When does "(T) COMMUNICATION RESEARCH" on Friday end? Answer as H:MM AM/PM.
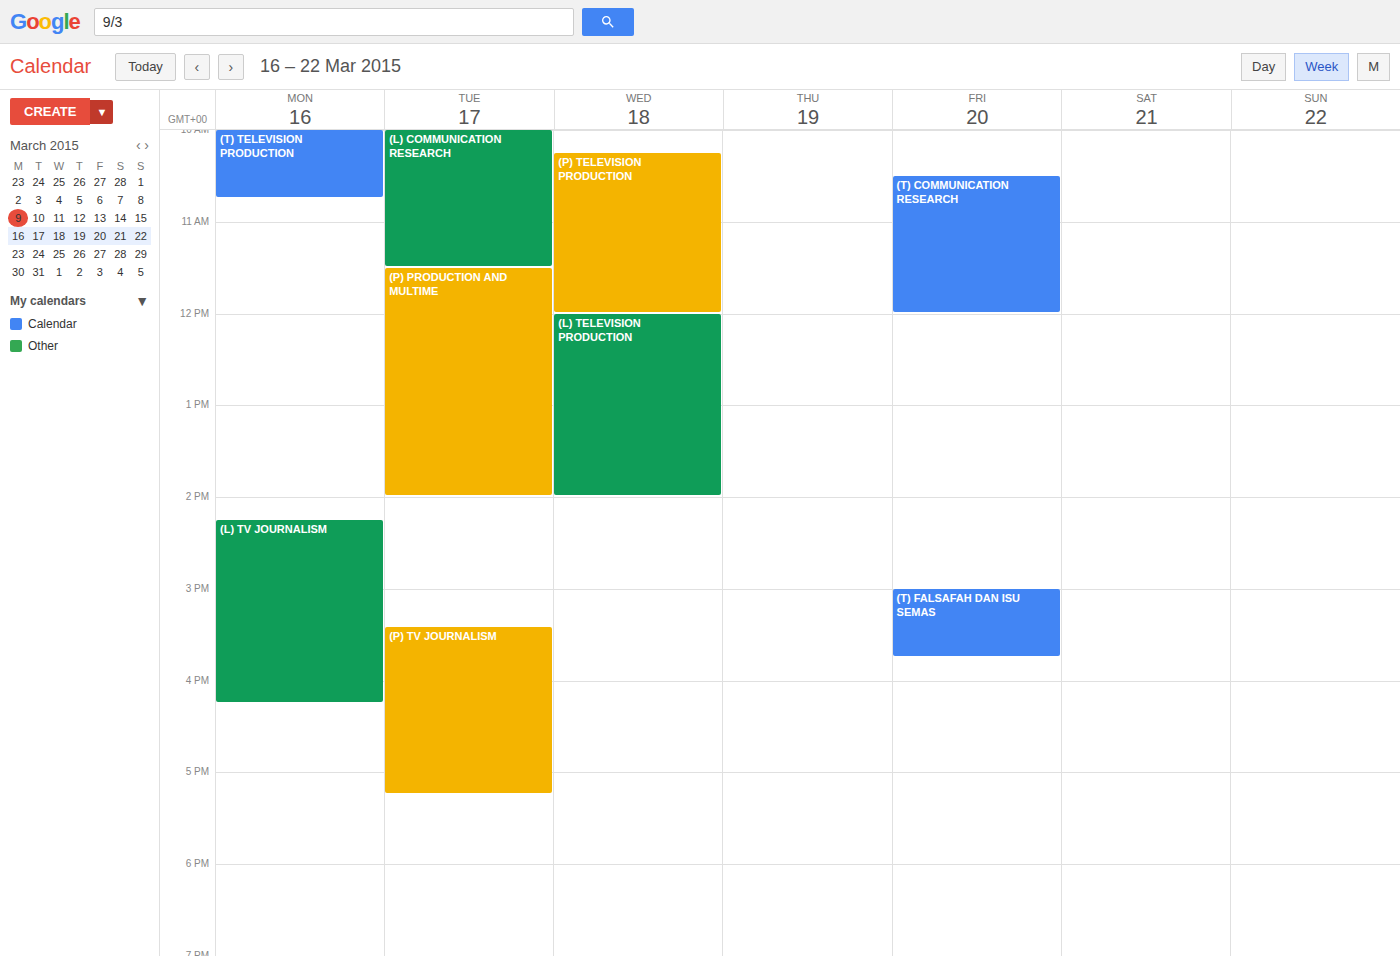
12:00 PM